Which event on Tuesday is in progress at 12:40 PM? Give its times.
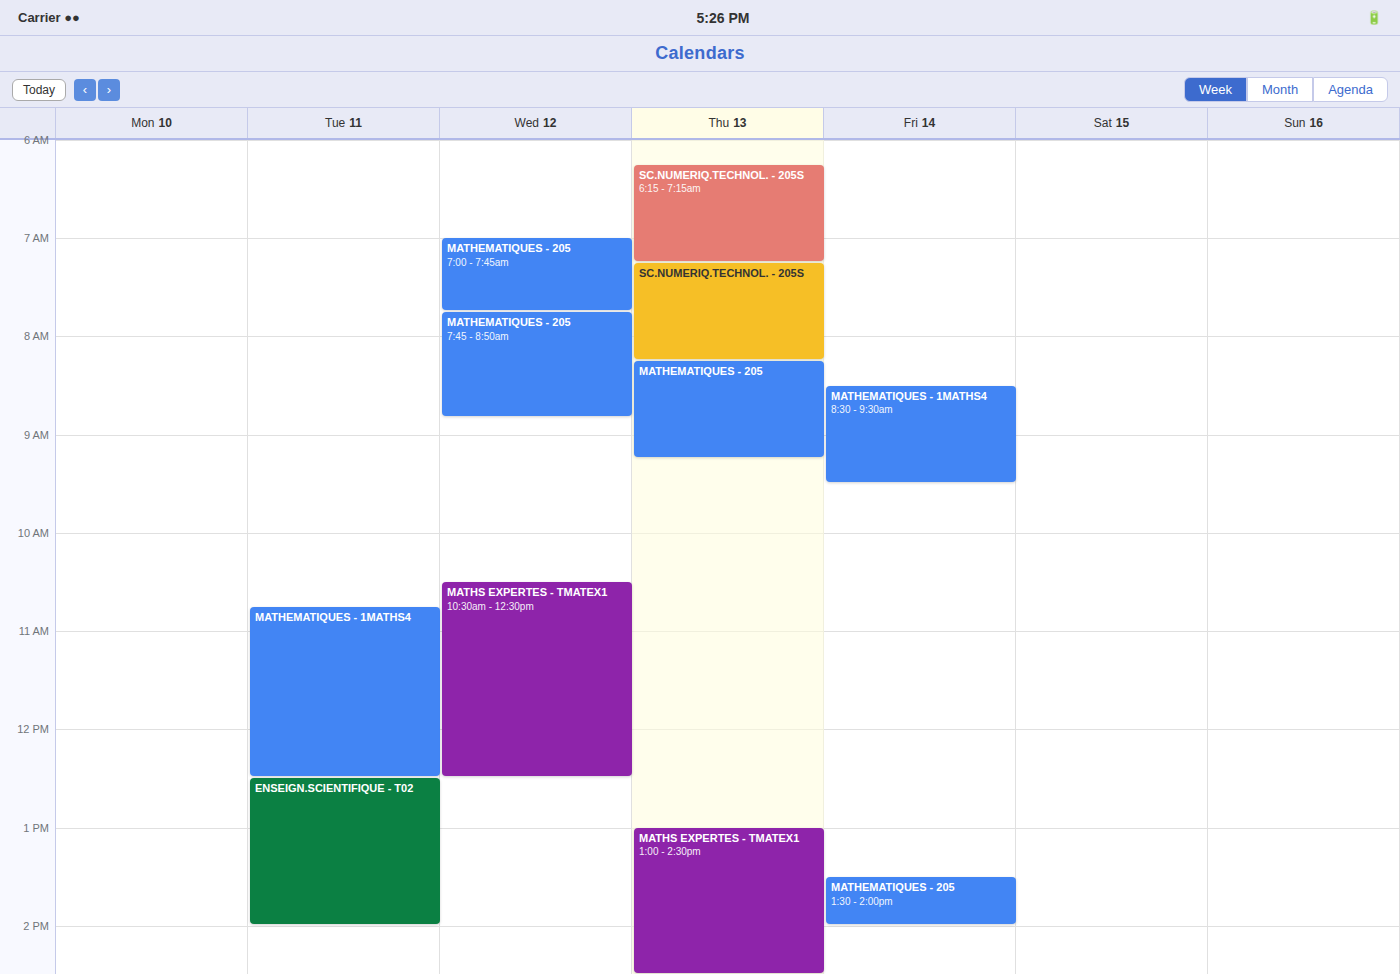
"ENSEIGN.SCIENTIFIQUE - T02", 12:30 PM to 2:00 PM